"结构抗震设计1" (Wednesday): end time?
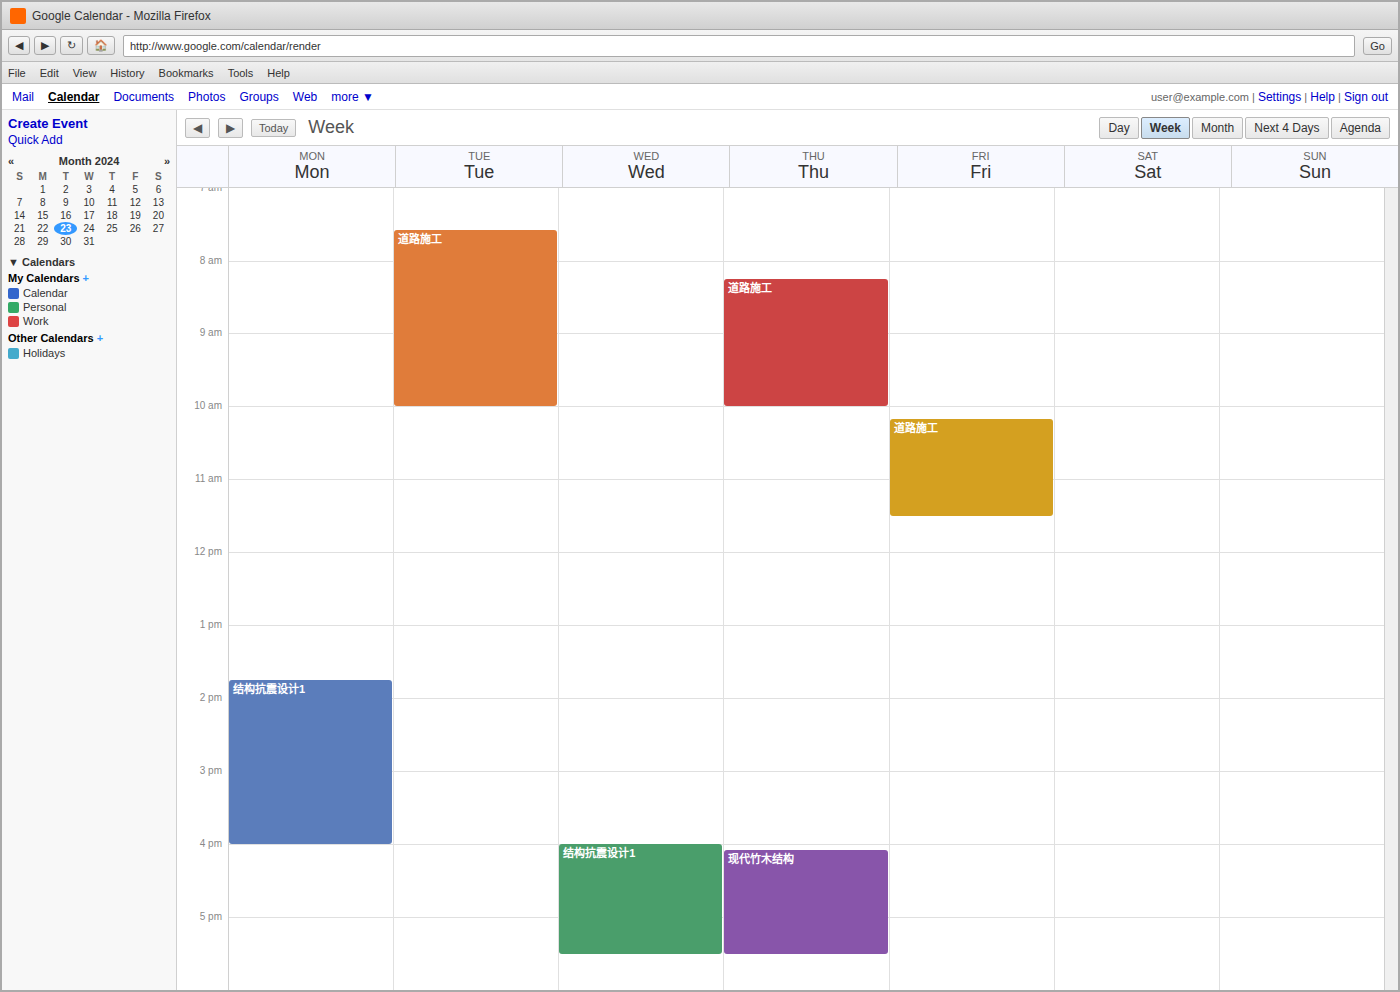
5:30 PM